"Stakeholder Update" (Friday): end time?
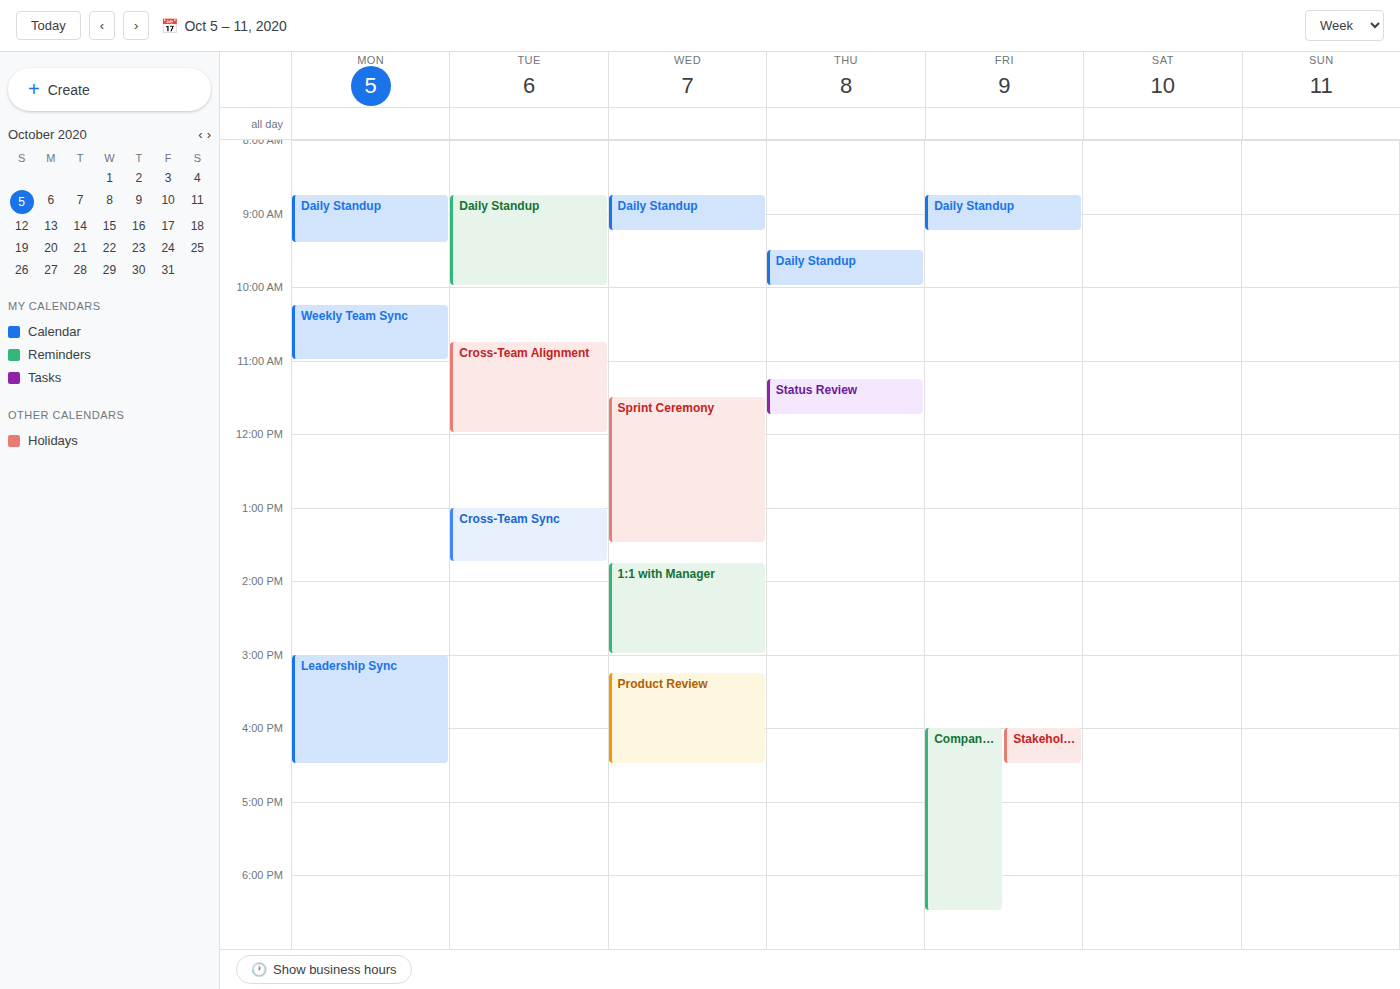
4:30 PM